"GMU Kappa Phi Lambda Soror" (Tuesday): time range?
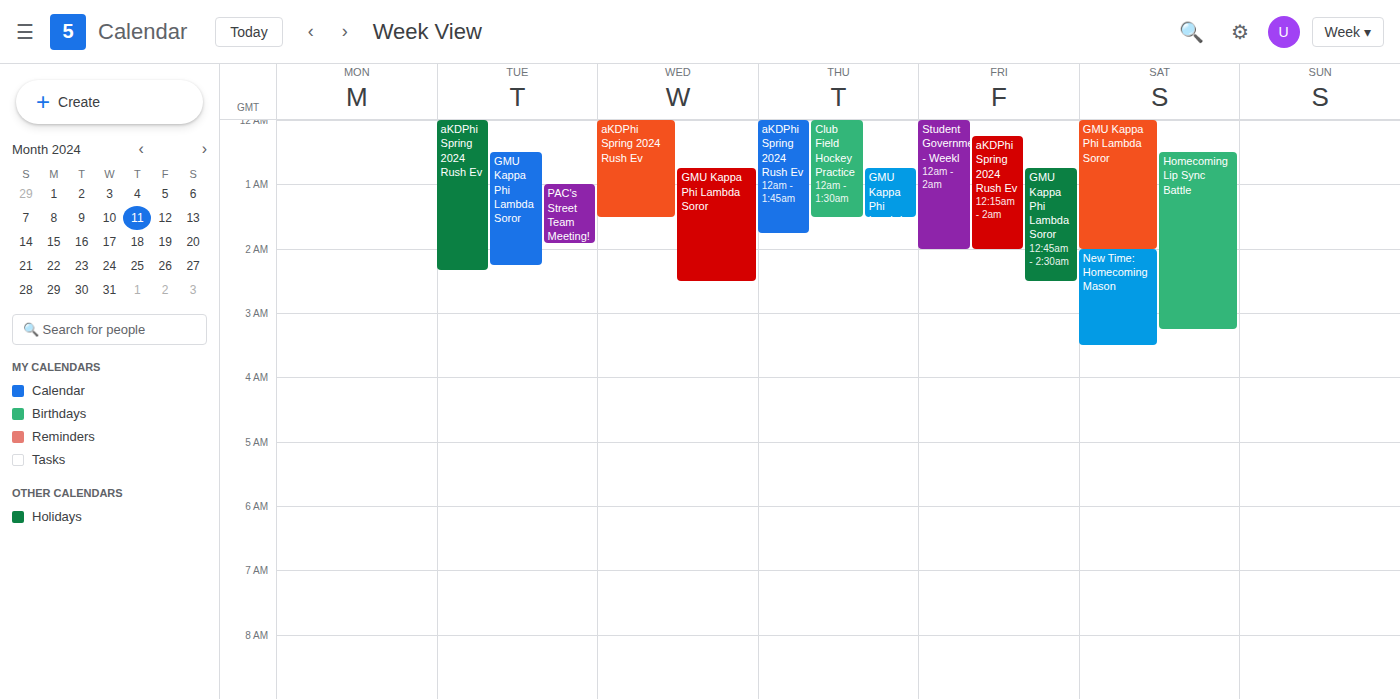
12:30 AM to 2:15 AM